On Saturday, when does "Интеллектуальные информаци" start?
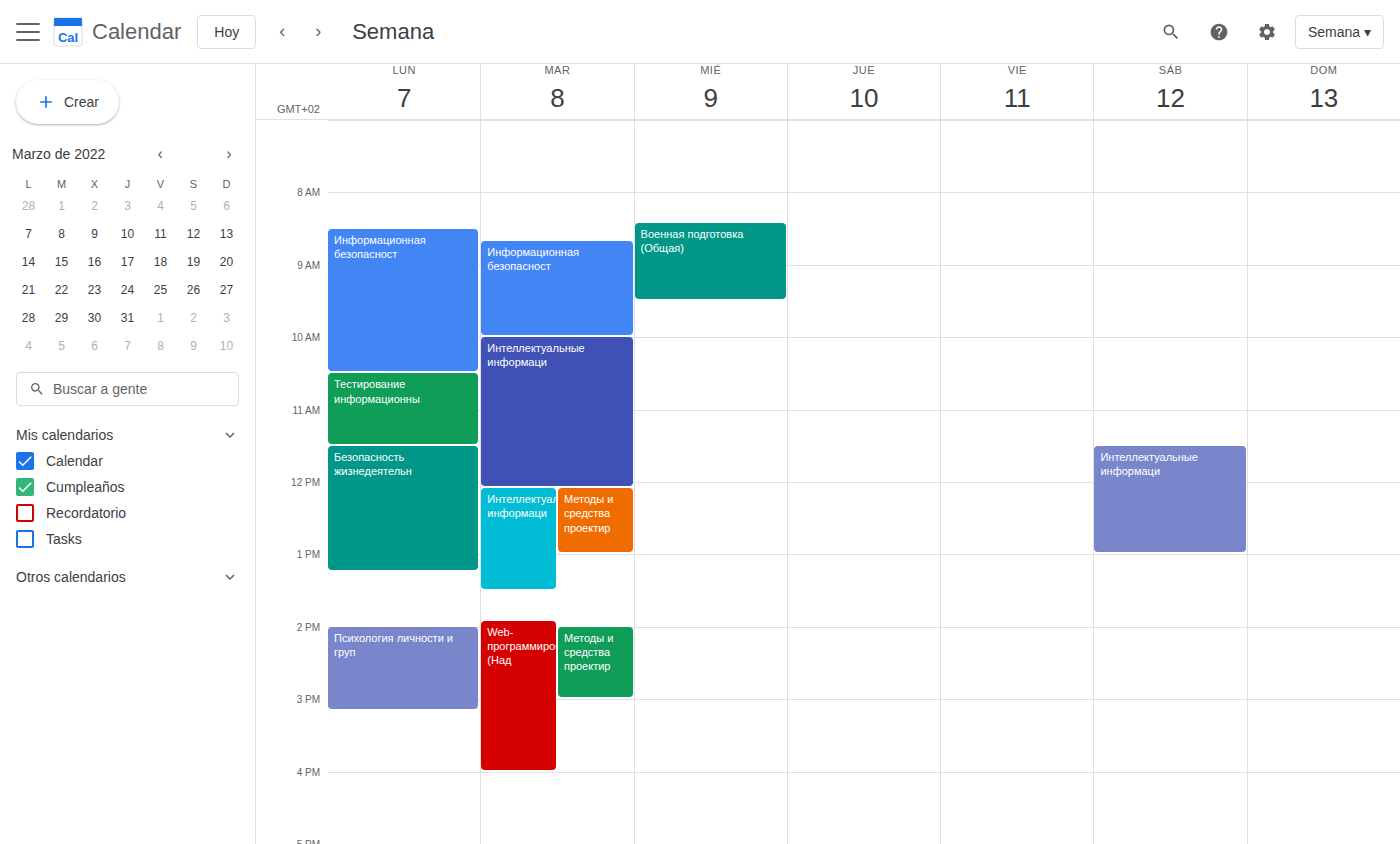
11:30 AM